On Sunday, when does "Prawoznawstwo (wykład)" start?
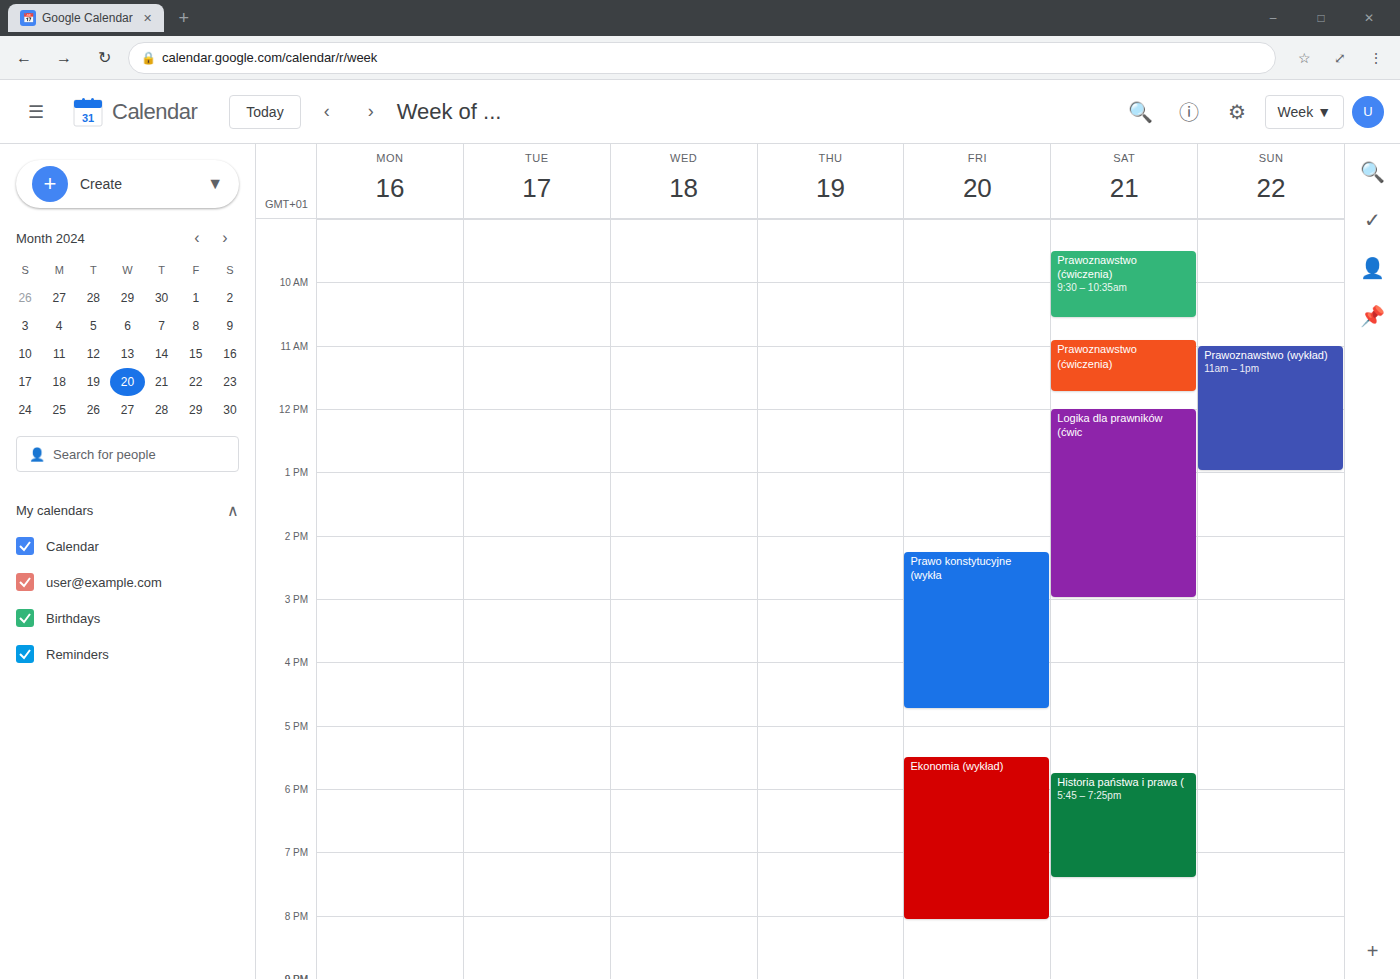
11:00 AM